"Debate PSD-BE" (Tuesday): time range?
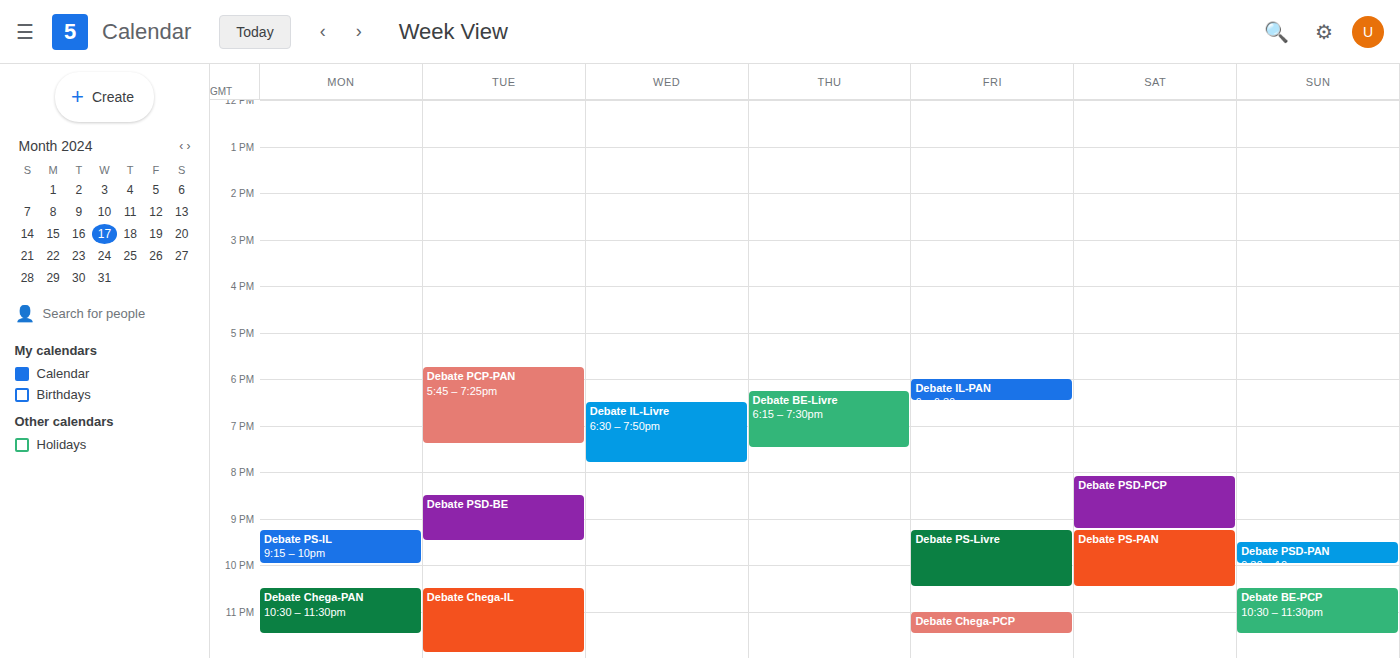
8:30 PM to 9:30 PM